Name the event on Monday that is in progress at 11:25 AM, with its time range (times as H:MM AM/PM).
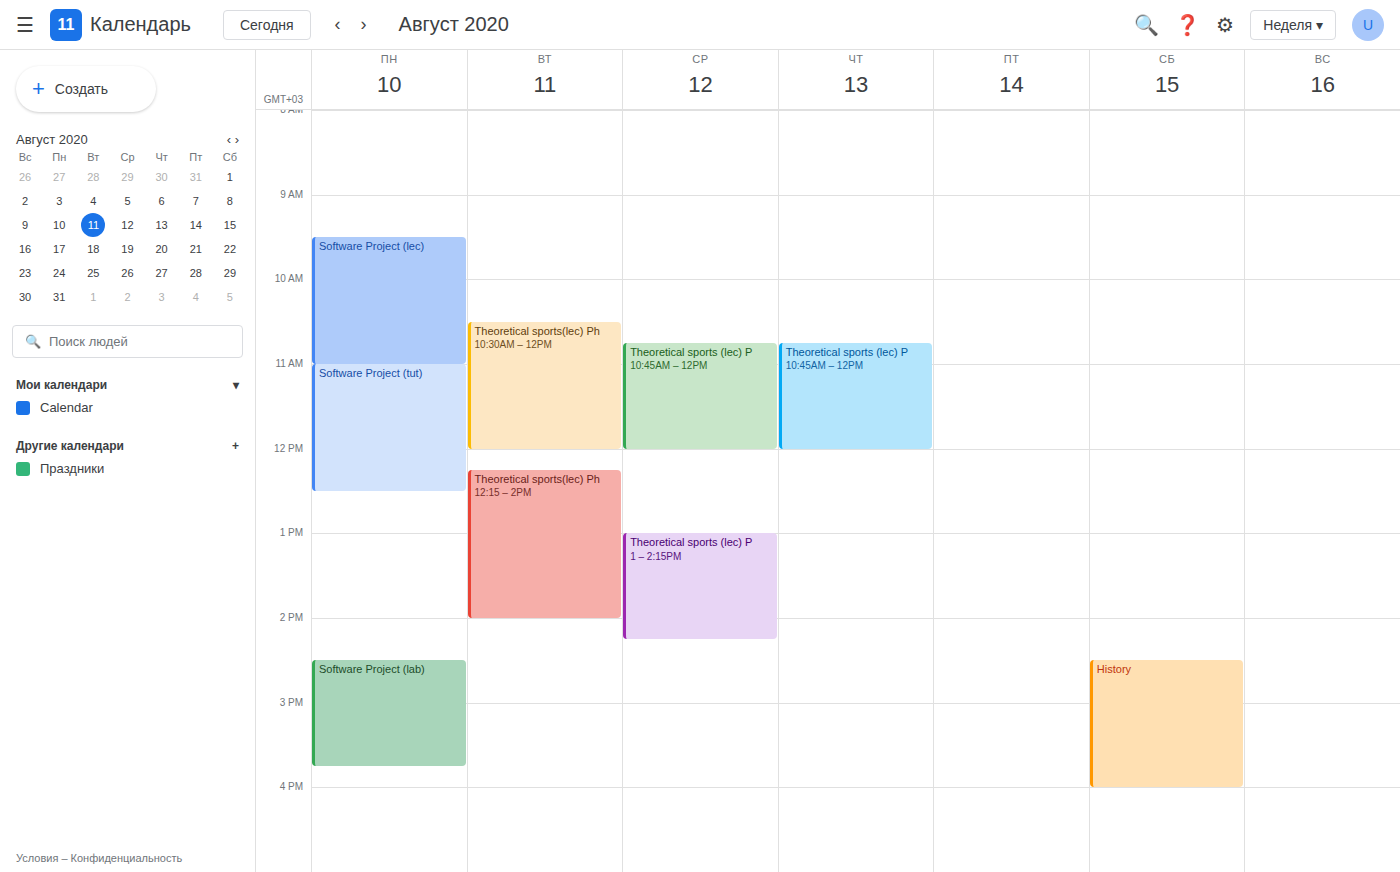
"Software Project (tut)", 11:00 AM to 12:30 PM